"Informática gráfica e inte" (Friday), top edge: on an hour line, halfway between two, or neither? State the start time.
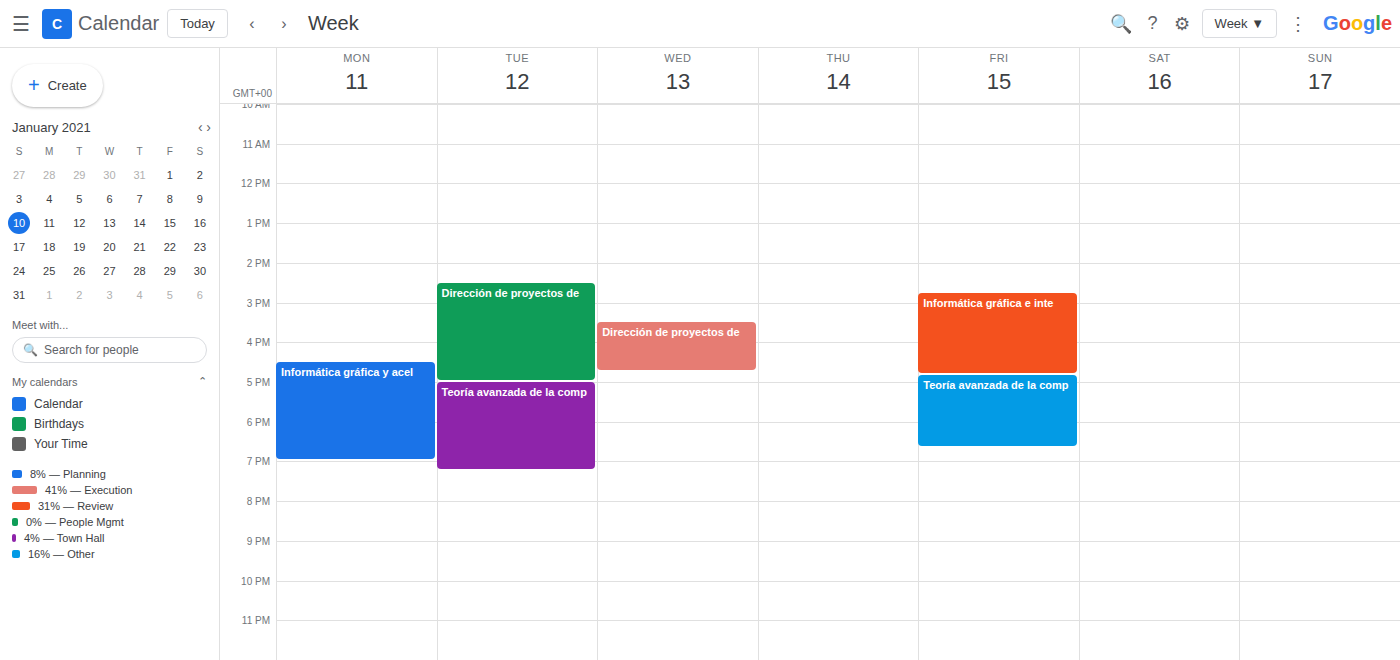
2:45 PM -- neither: three quarters of the way from the 2 PM line to the 3 PM line.